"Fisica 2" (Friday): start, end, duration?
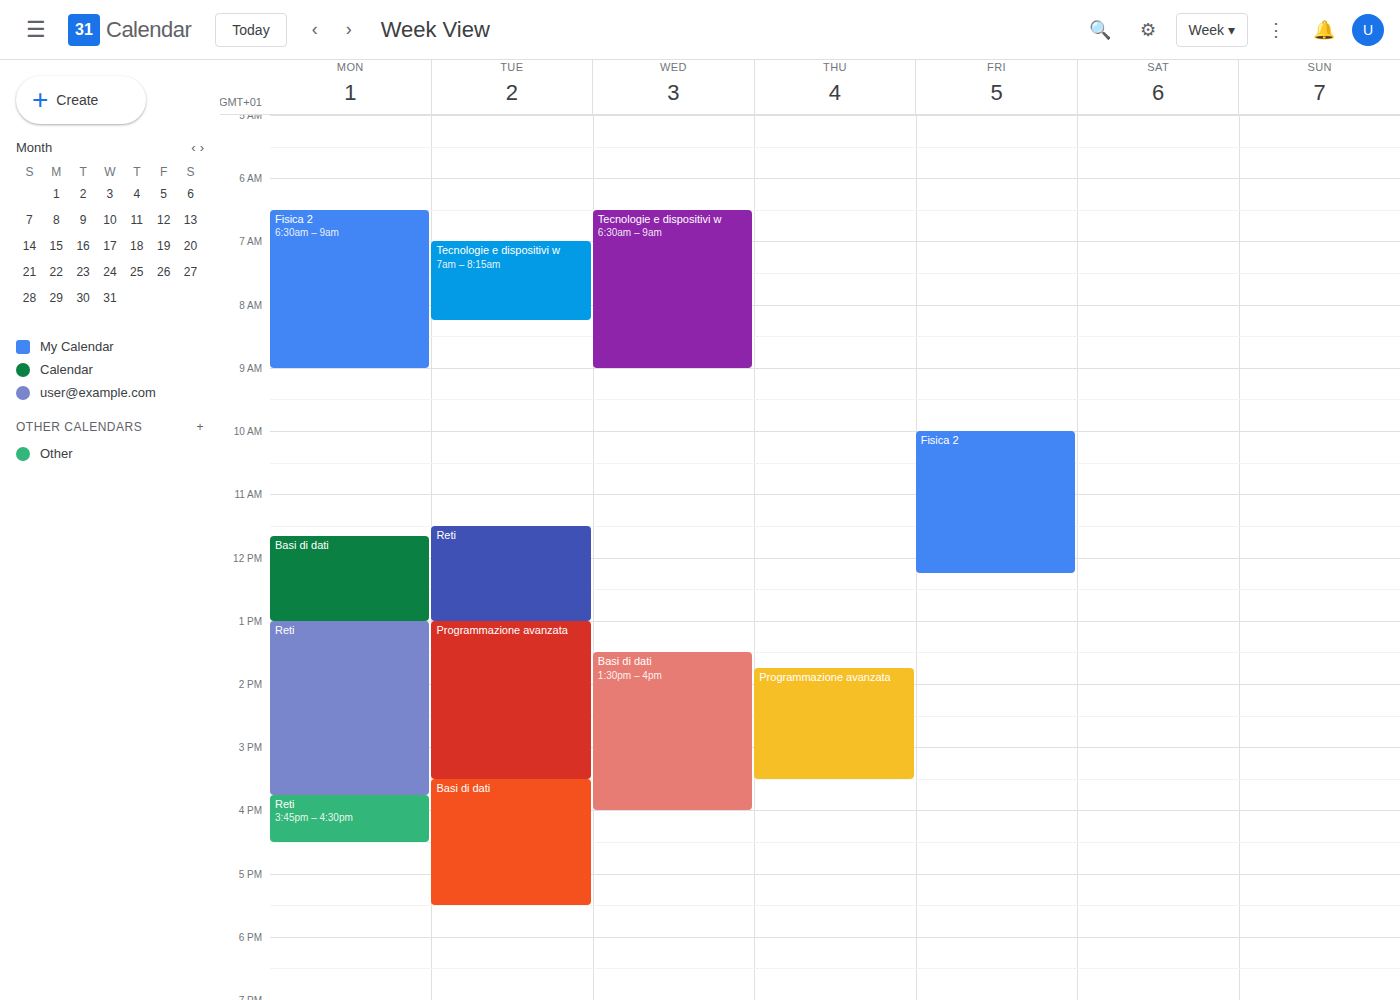
10:00 AM to 12:15 PM, 2 hours 15 minutes